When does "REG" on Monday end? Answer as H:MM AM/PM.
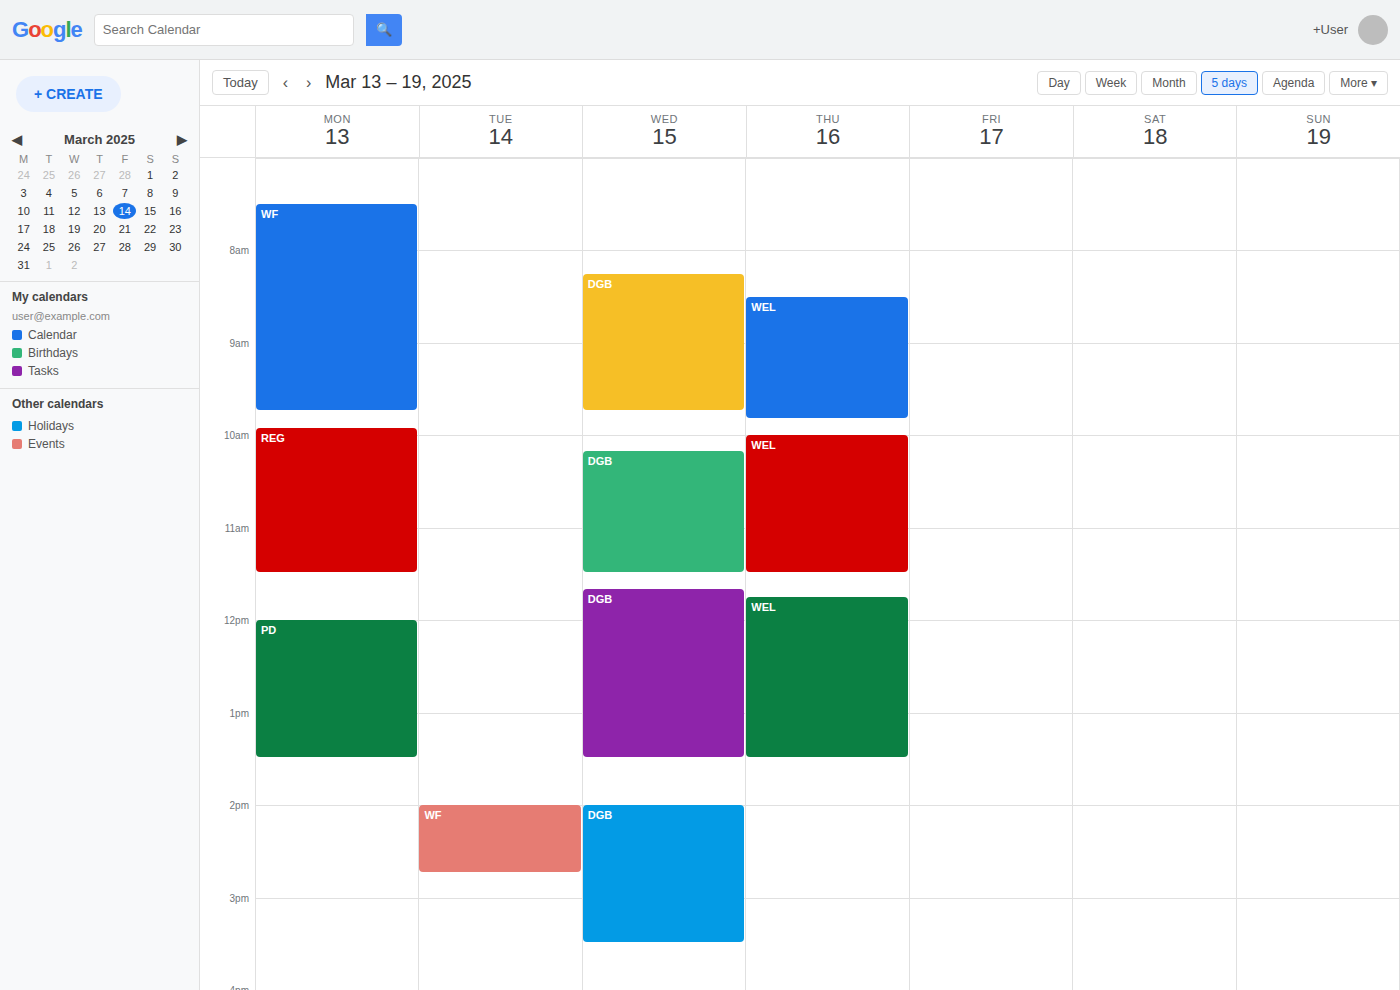
11:30 AM